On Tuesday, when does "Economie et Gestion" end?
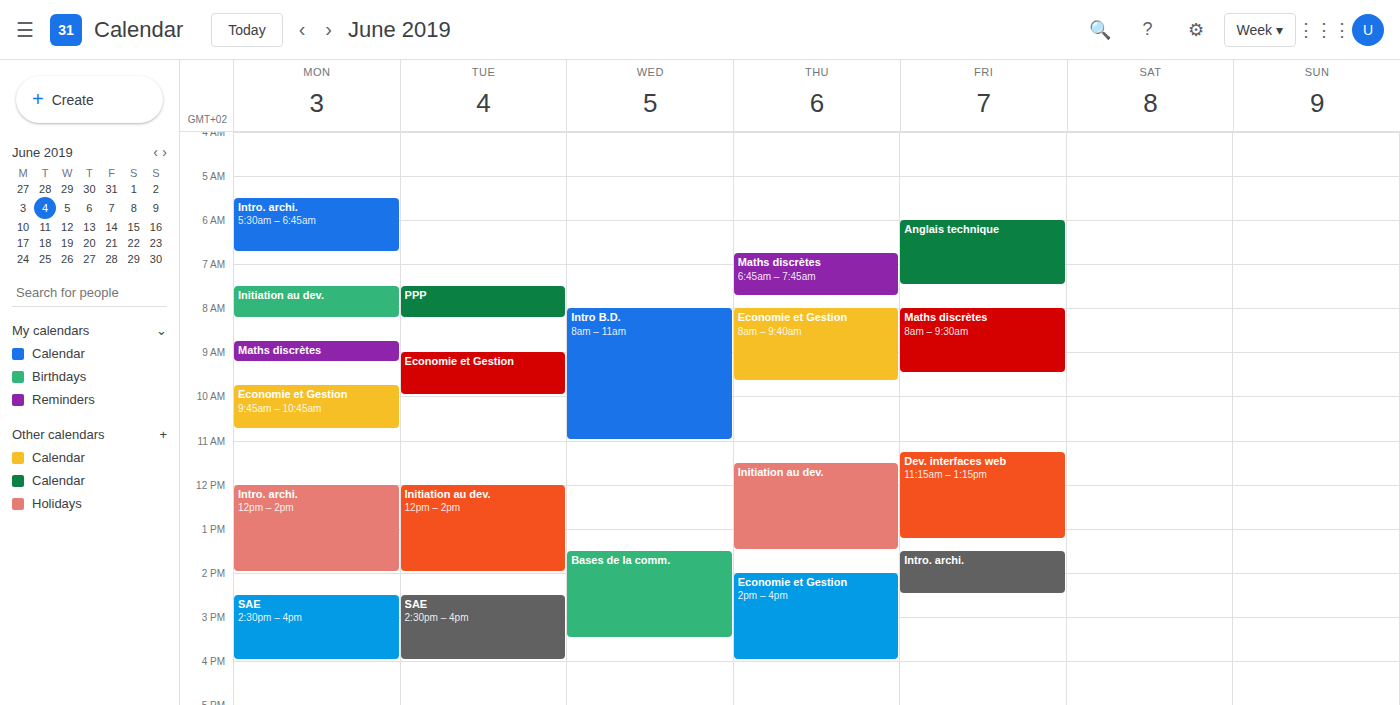
10:00